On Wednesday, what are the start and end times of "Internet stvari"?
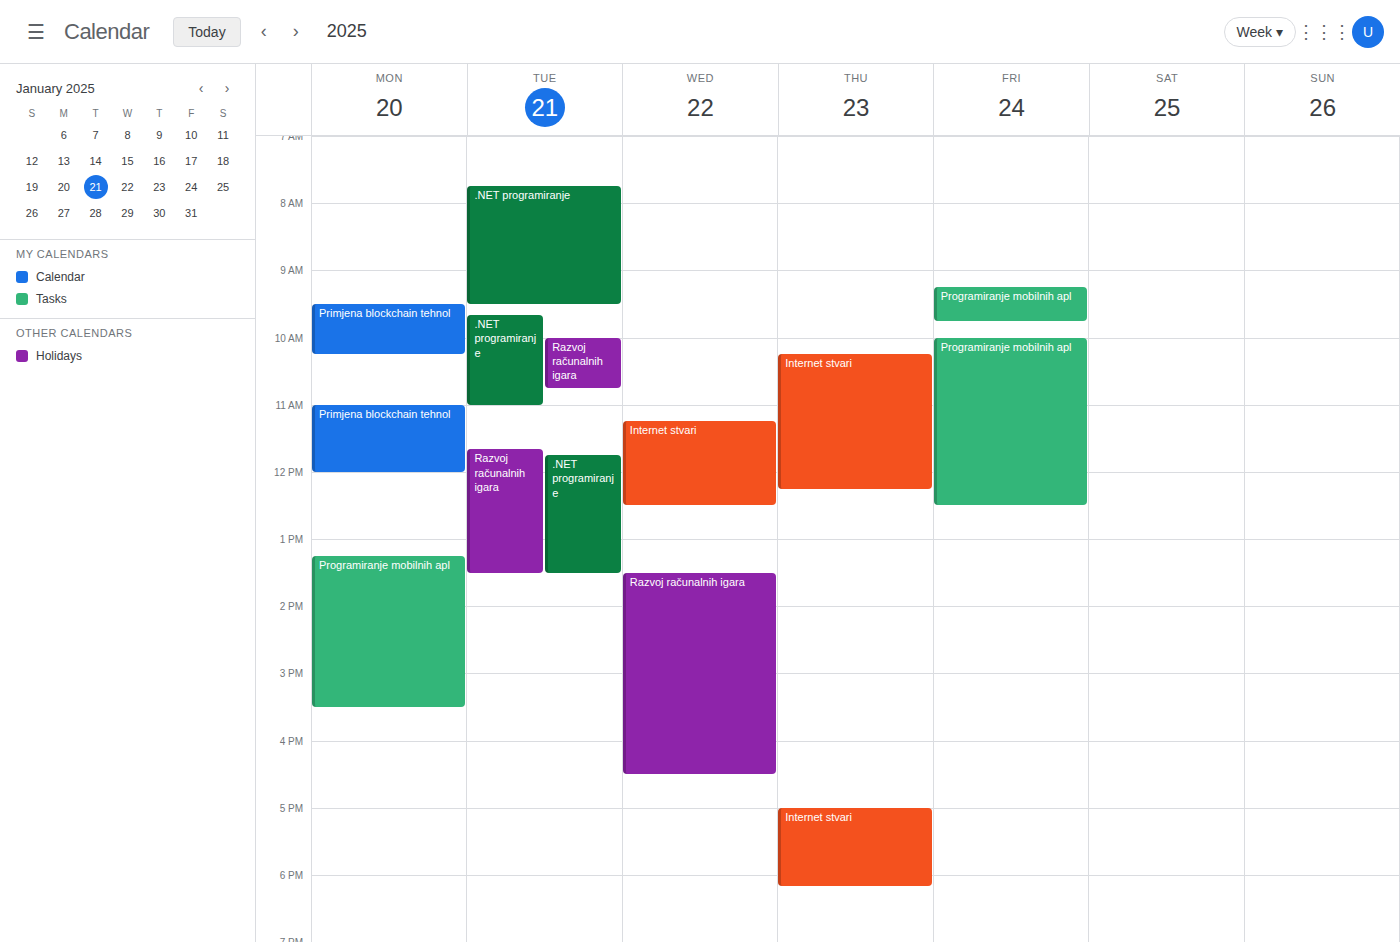
11:15 AM to 12:30 PM